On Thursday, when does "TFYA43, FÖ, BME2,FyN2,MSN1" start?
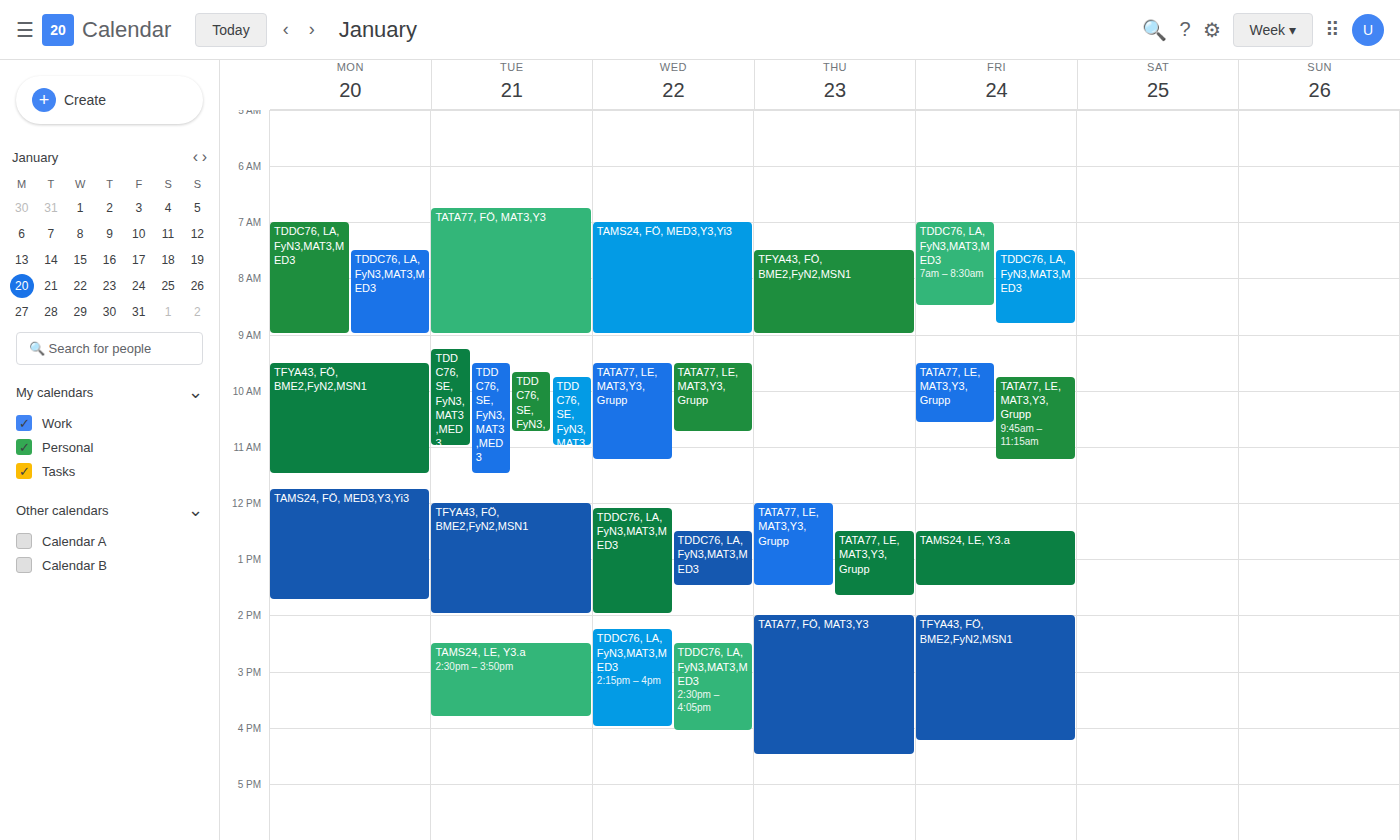
7:30 AM